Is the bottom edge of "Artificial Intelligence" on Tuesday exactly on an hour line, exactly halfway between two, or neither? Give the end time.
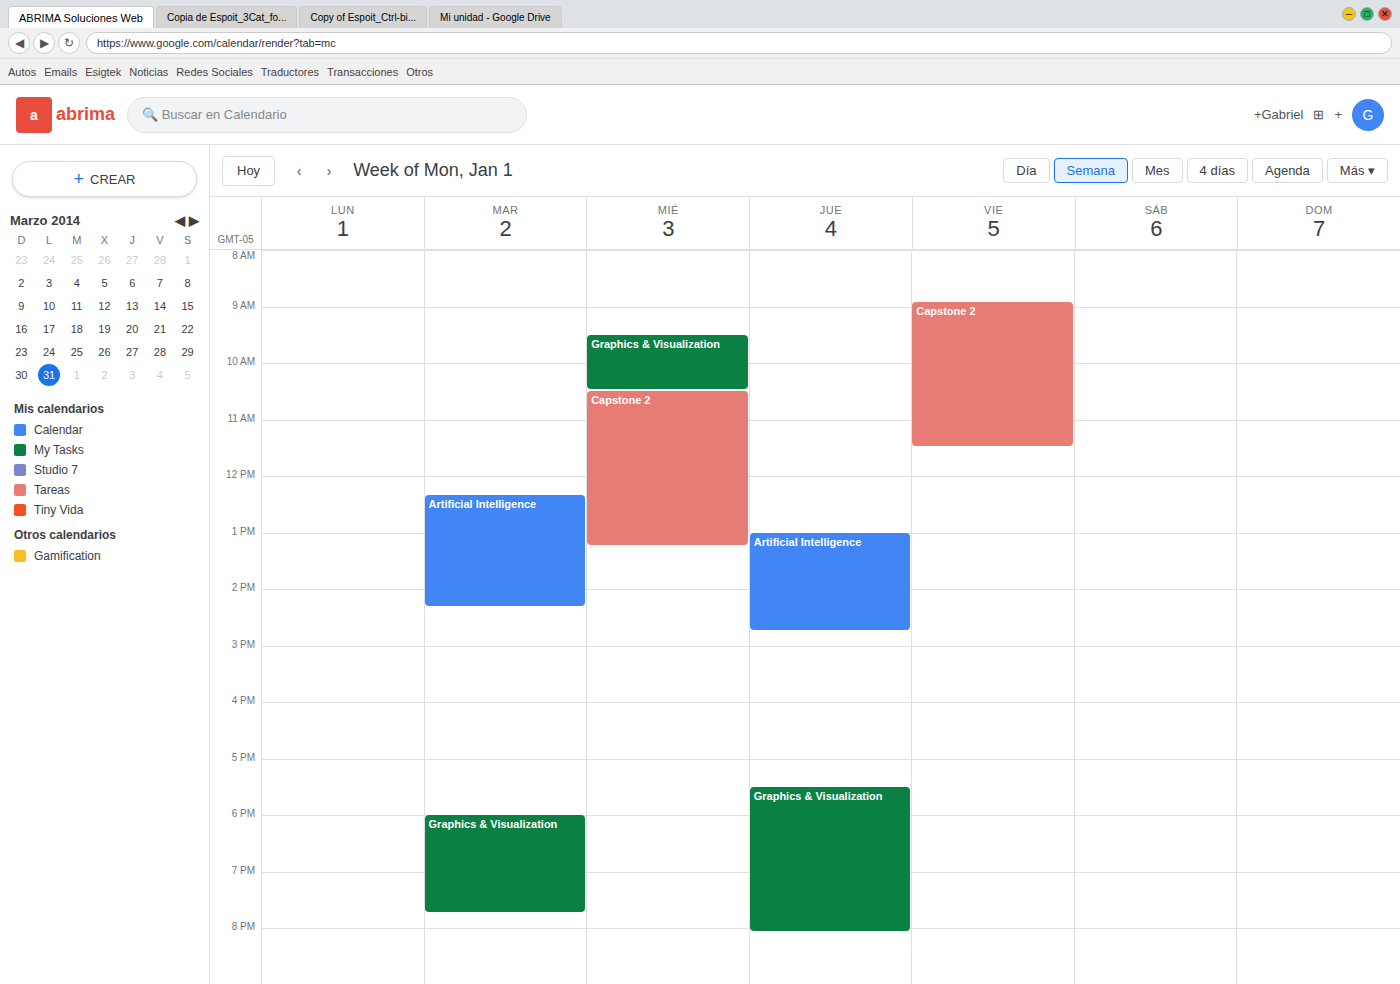
2:20 PM -- neither: 20 minutes below the 2 PM line and 40 minutes above the 3 PM line.